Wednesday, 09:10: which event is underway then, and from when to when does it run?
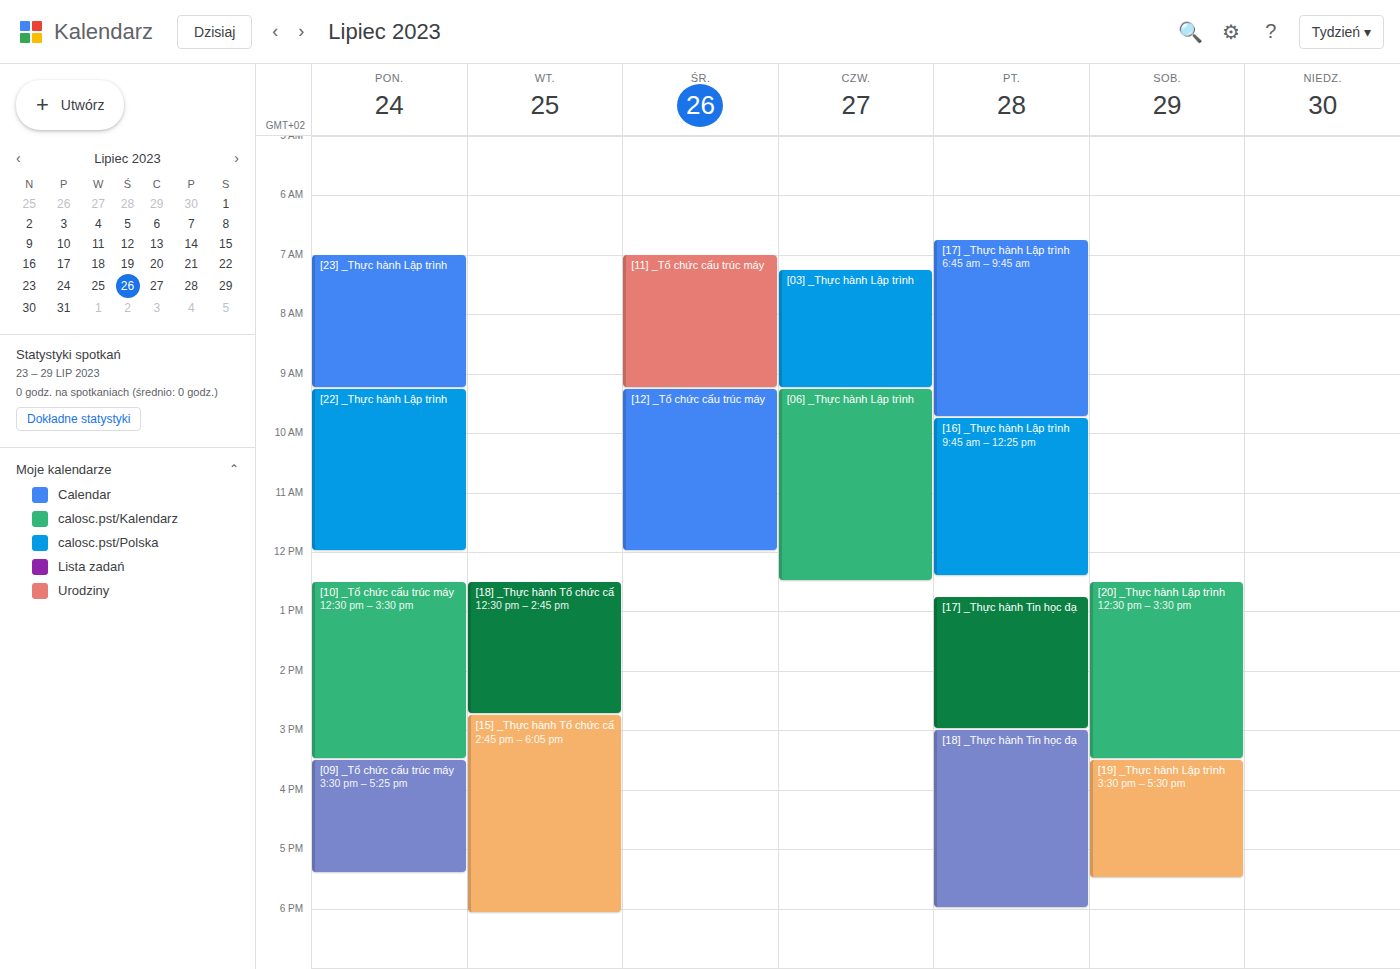
"[11] _Tổ chức cấu trúc máy", 07:00 to 09:15